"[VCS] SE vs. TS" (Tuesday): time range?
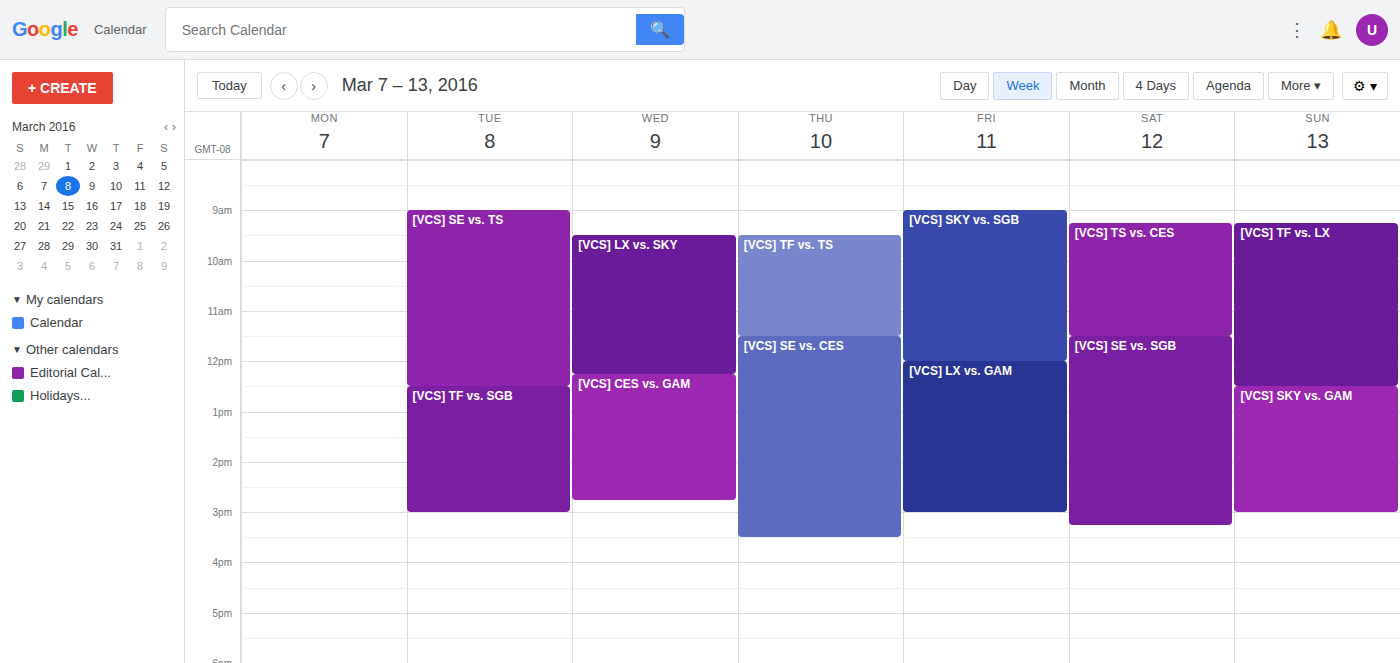
9:00 AM to 12:30 PM